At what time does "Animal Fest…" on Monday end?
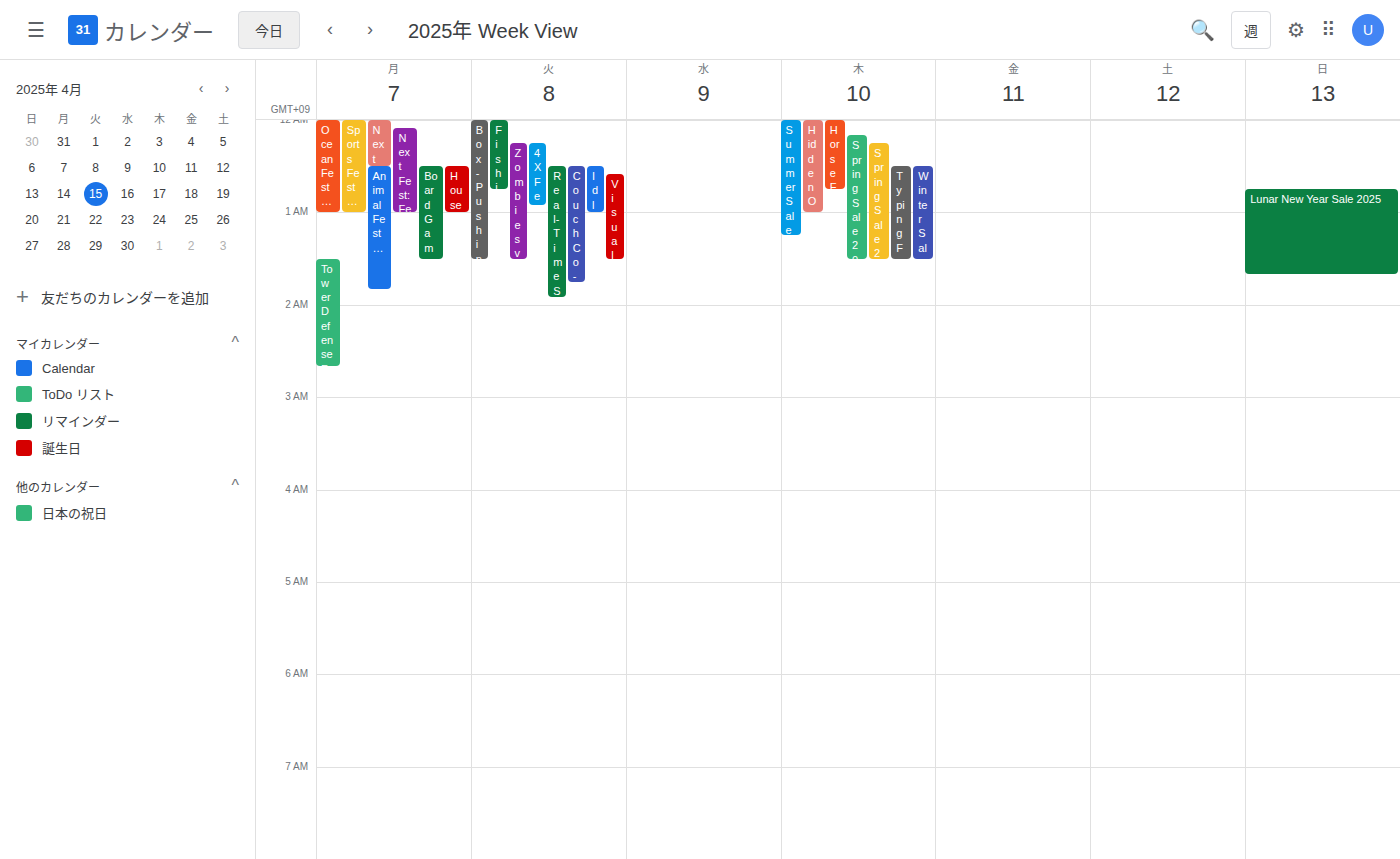
1:50 AM